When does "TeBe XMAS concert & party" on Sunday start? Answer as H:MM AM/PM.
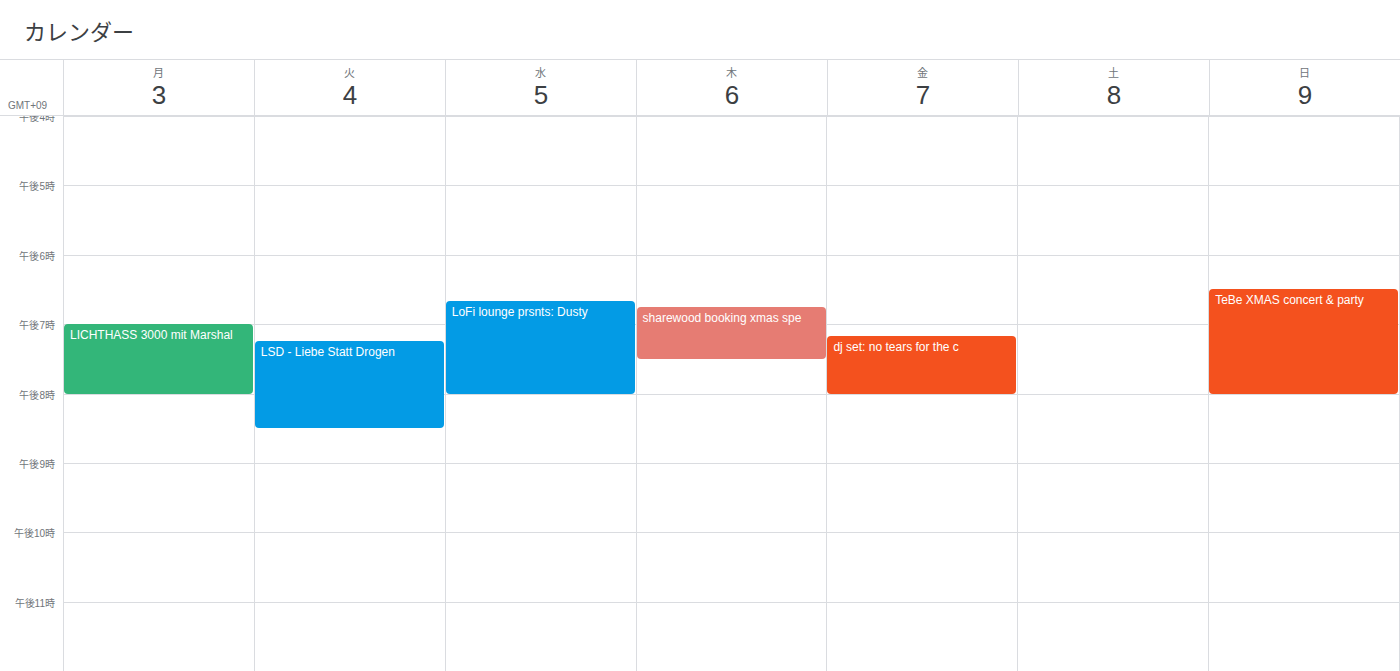
6:30 PM